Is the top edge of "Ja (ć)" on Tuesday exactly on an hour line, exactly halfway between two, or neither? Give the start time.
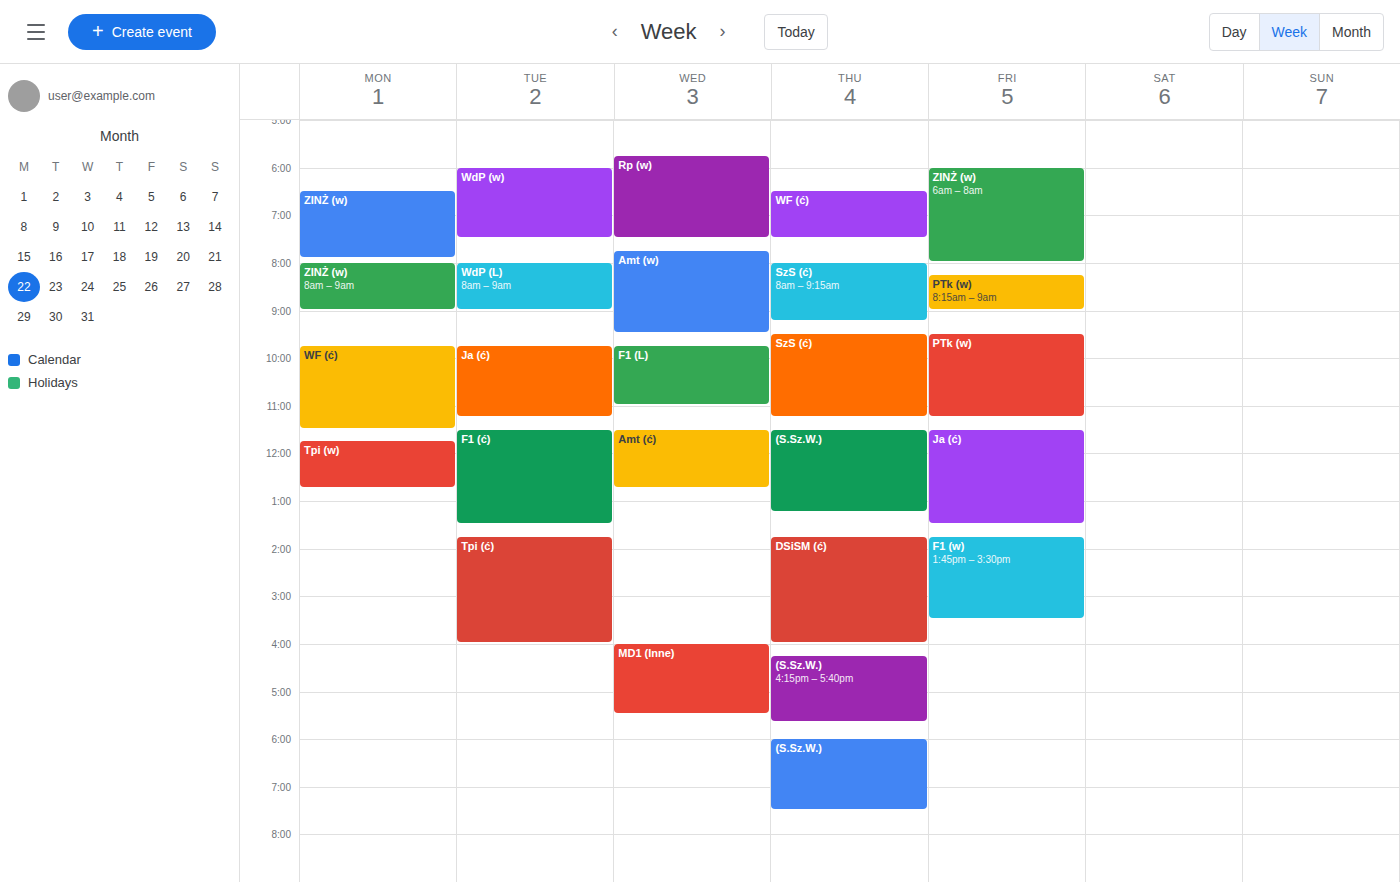
9:45 AM -- neither: three quarters of the way from the 9 AM line to the 10 AM line.